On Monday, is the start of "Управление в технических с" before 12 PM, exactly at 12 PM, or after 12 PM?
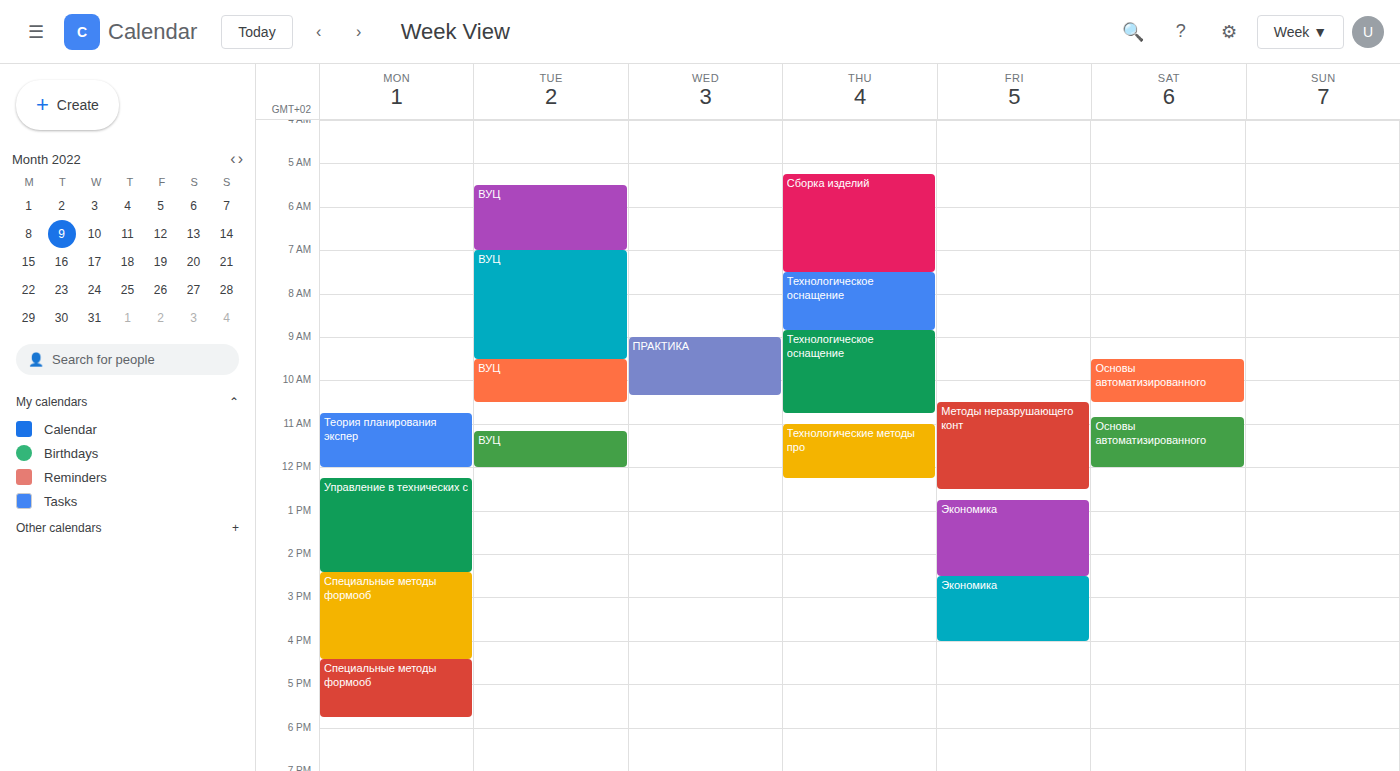
12:15 PM -- after 12 PM, 15 minutes below the 12 PM line.